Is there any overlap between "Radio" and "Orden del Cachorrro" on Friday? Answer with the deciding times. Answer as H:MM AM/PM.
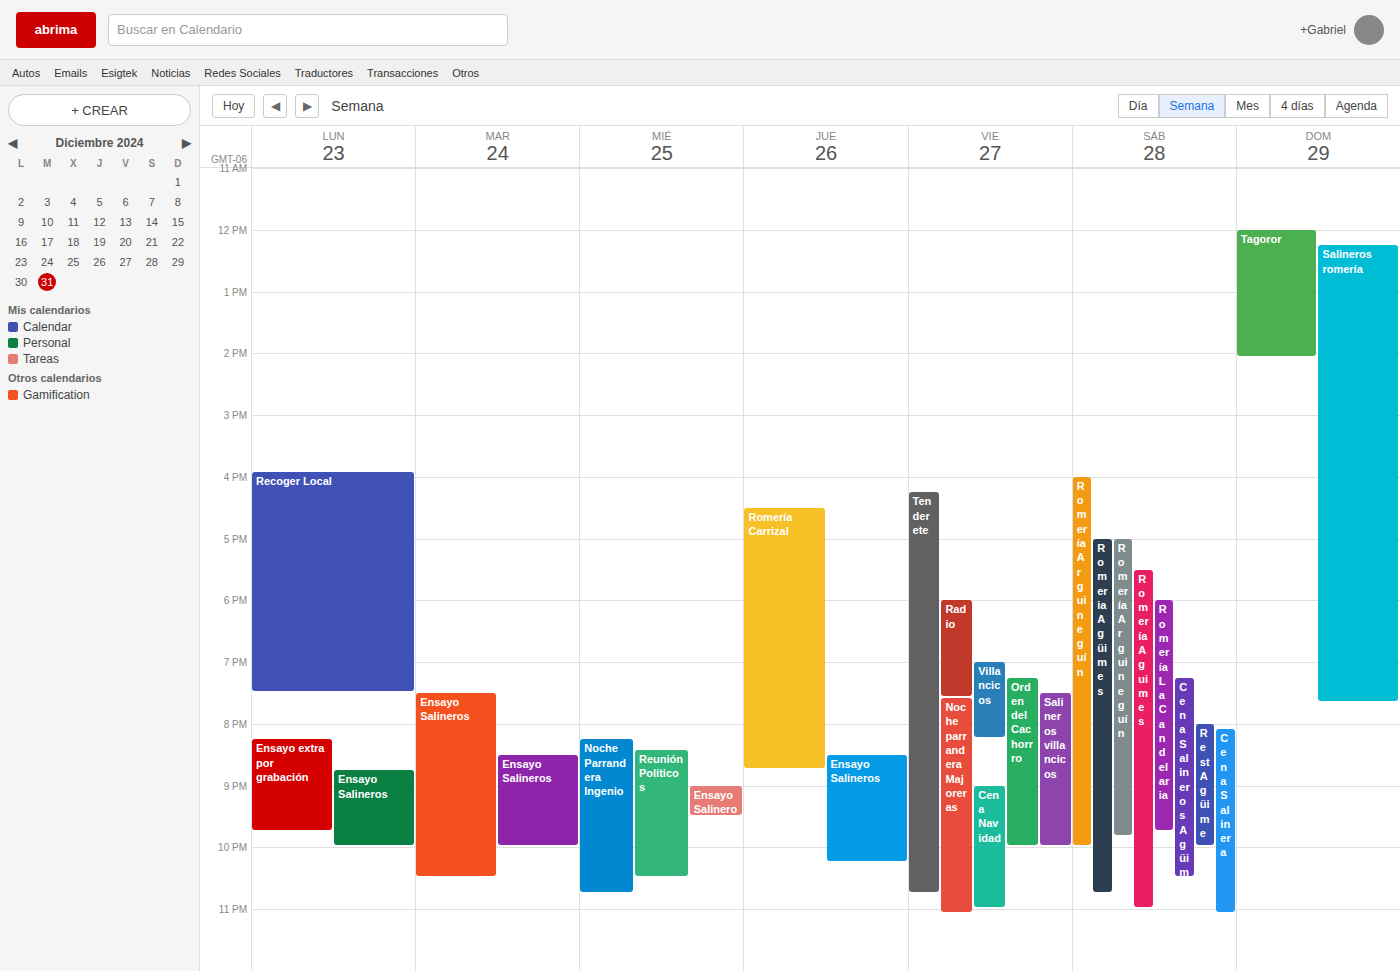
"Orden del Cachorrro" starts at 7:15 PM, before "Radio" ends at 7:35 PM -- they overlap.